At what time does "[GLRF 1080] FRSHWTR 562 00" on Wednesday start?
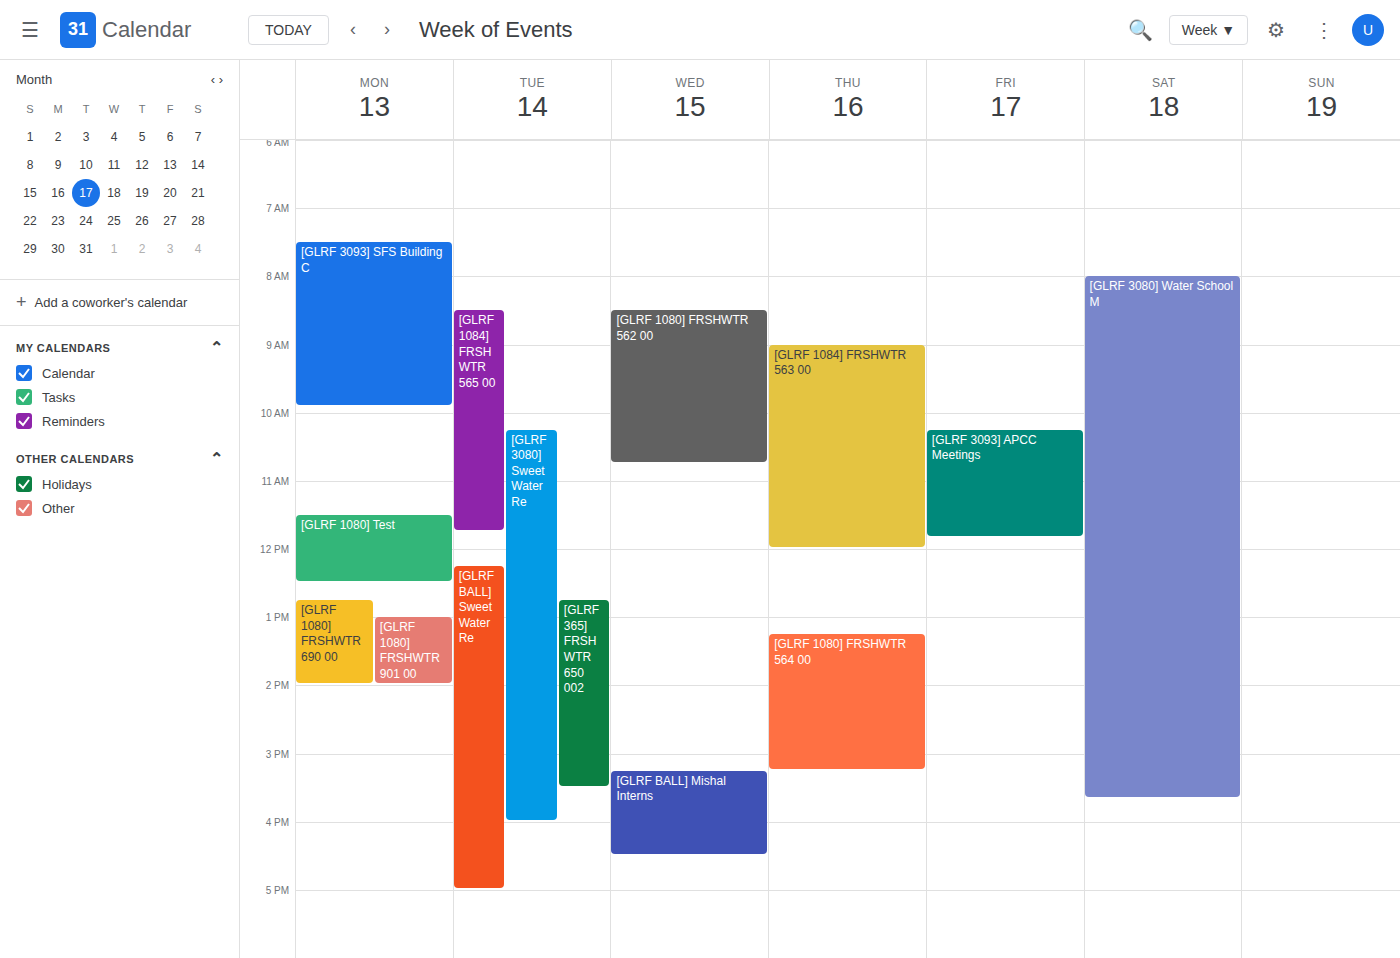
8:30 AM